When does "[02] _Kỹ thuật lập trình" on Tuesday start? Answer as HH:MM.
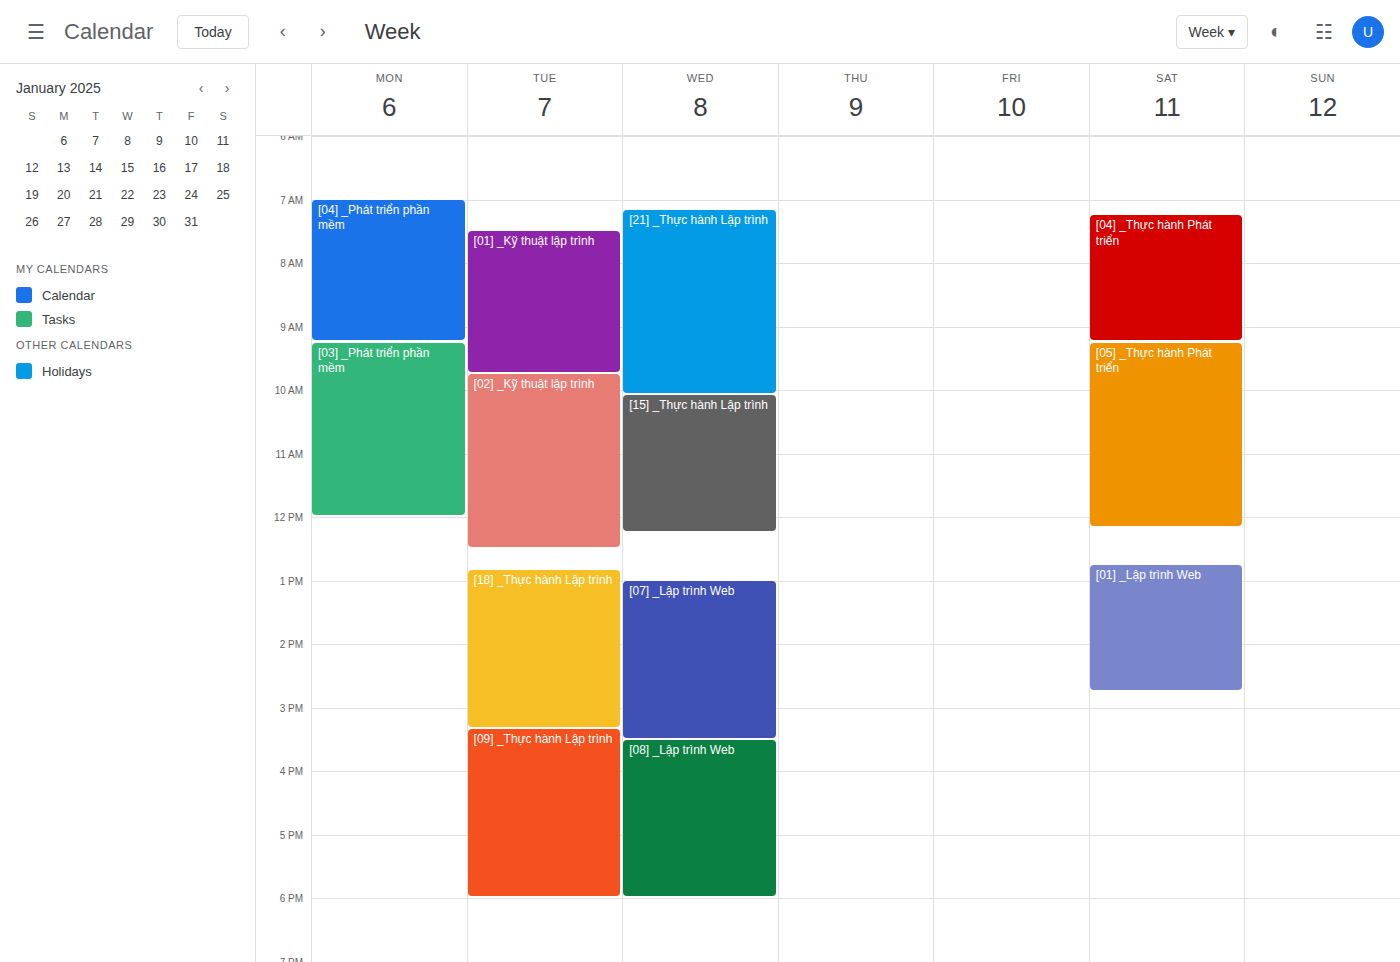
09:45